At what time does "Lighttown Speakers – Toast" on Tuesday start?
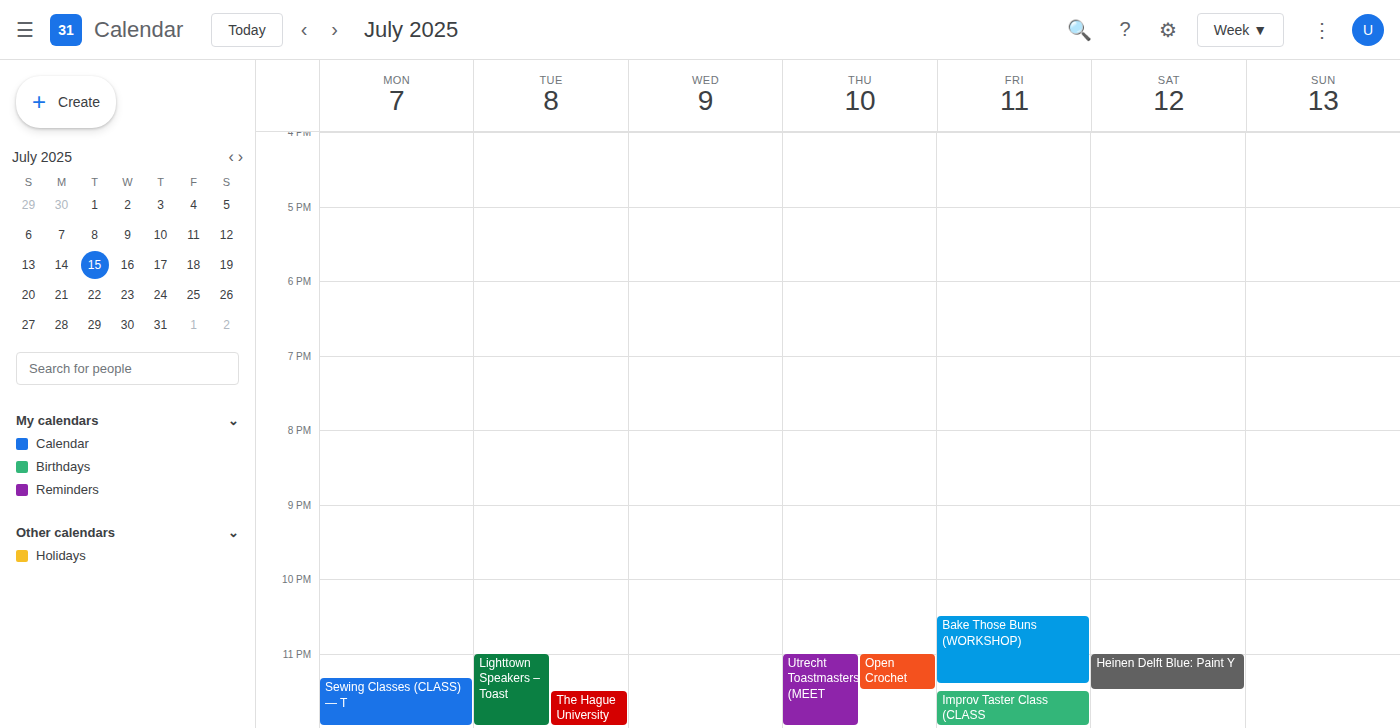
23:00